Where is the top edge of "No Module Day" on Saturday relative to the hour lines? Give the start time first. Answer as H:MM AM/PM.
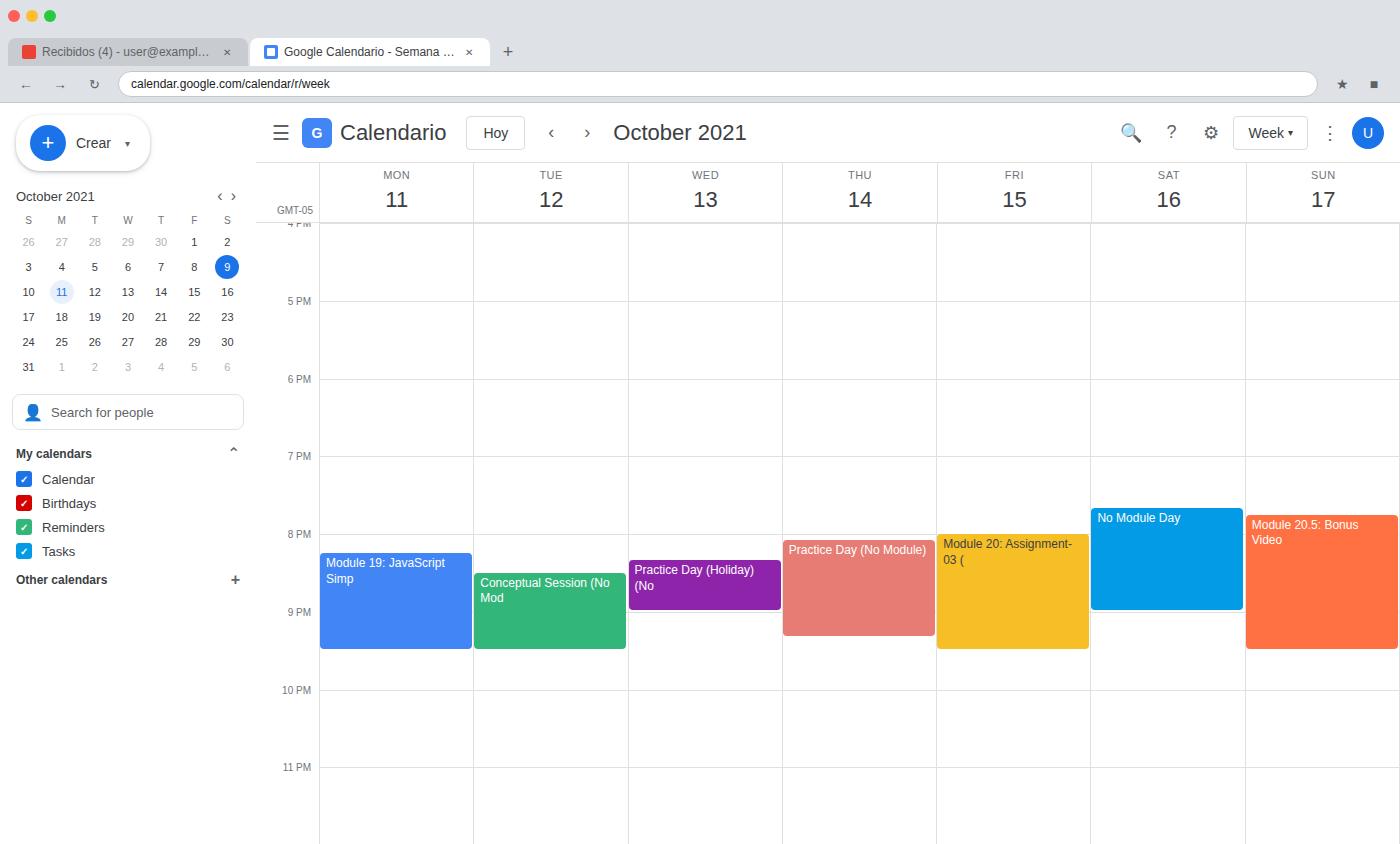
7:40 PM -- neither: 40 minutes below the 7 PM line and 20 minutes above the 8 PM line.